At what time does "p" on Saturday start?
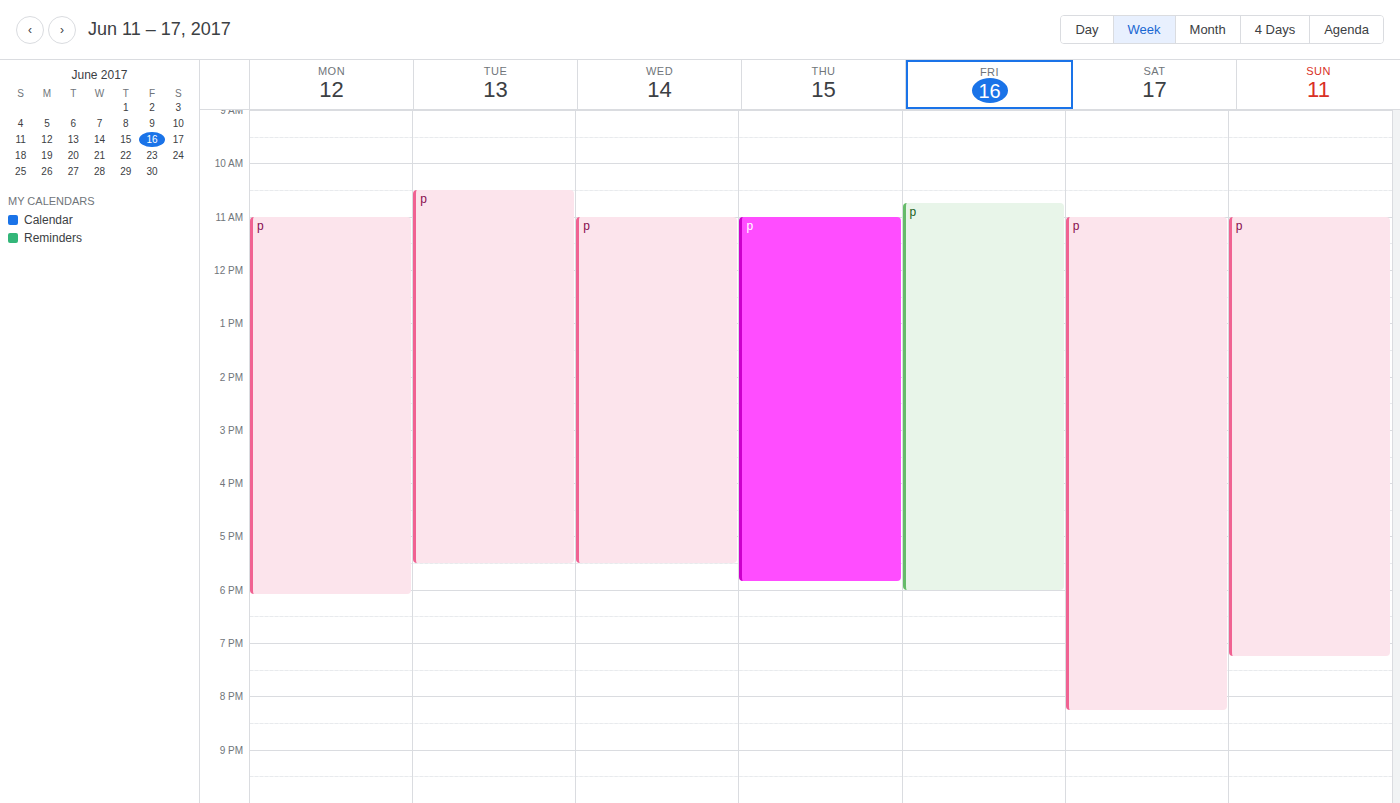
11:00 AM